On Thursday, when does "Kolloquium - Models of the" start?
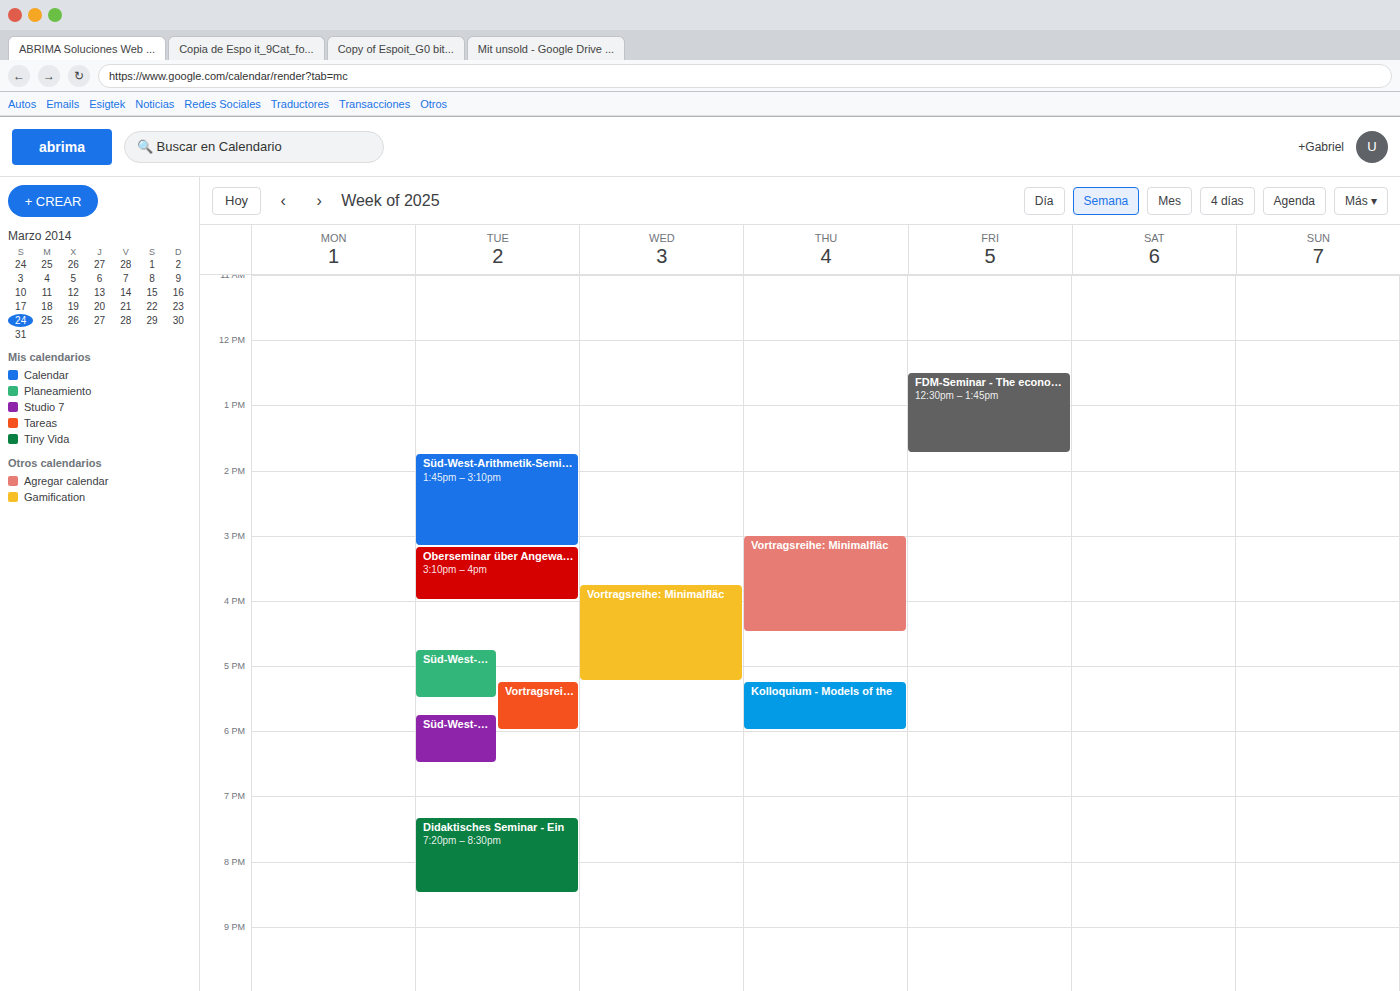
5:15 PM